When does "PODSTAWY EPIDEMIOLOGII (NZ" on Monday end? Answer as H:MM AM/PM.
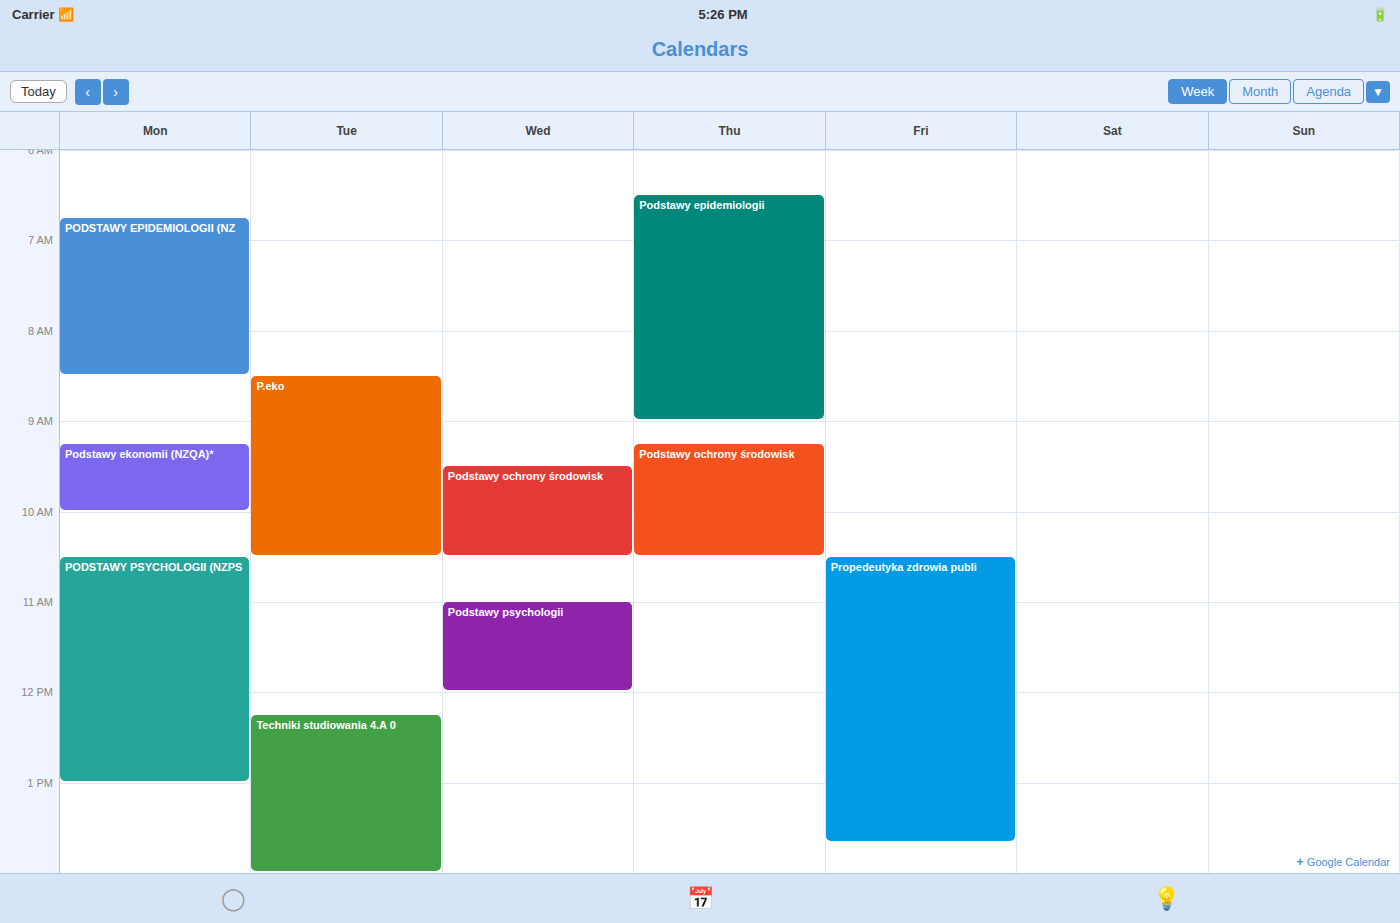
8:30 AM